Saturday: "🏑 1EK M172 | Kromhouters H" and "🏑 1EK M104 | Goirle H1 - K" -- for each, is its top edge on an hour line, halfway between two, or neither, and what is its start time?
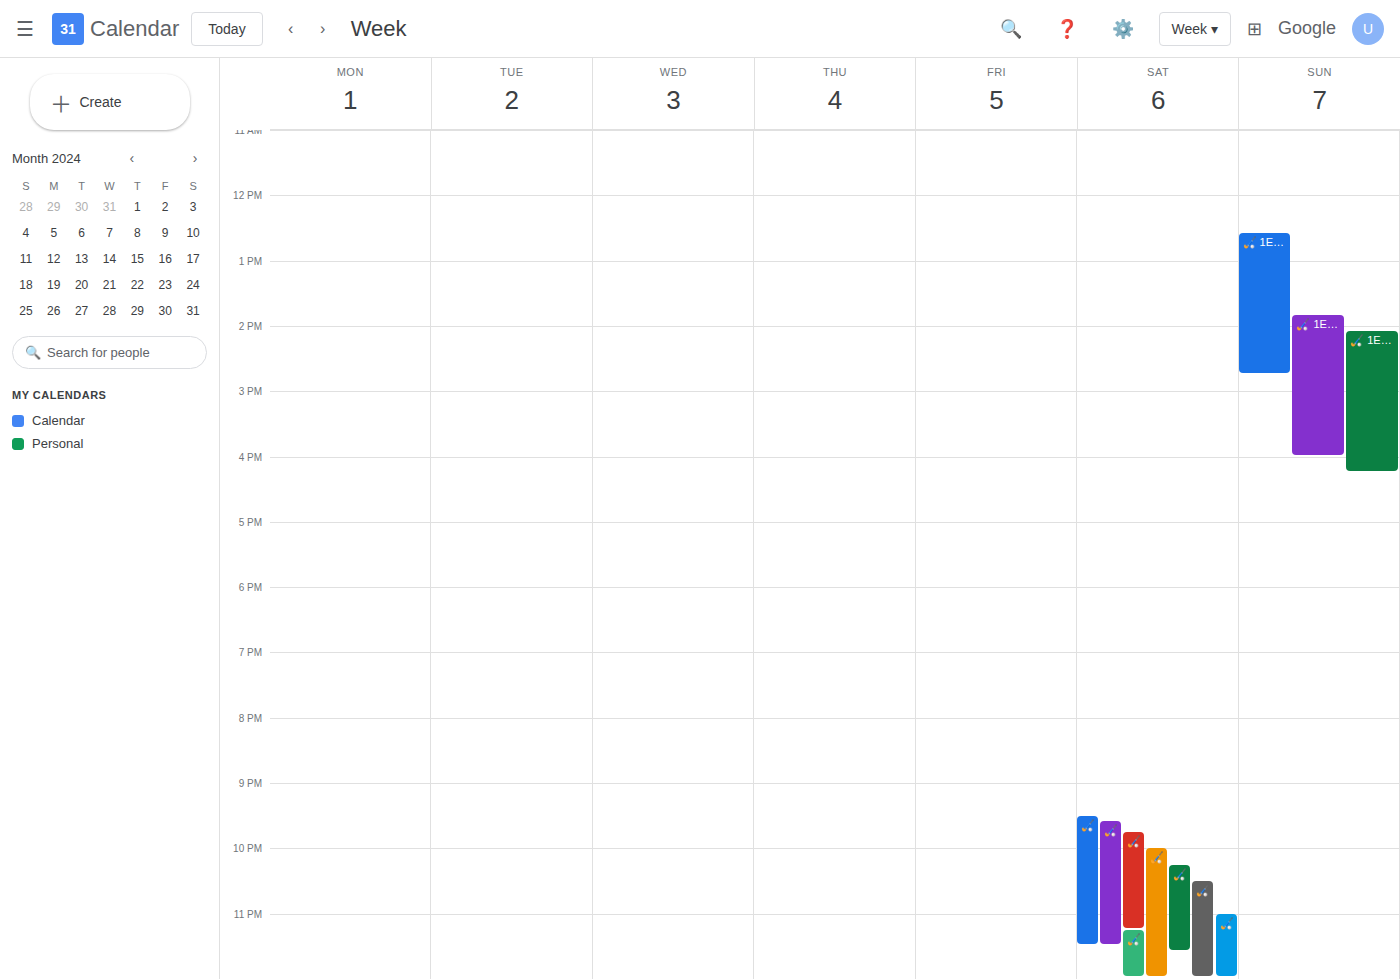
"🏑 1EK M172 | Kromhouters H": 11:15 PM, neither: a quarter of the way from the 11 PM line to the 12 AM line. "🏑 1EK M104 | Goirle H1 - K": 9:30 PM, halfway between the 9 PM and 10 PM lines.